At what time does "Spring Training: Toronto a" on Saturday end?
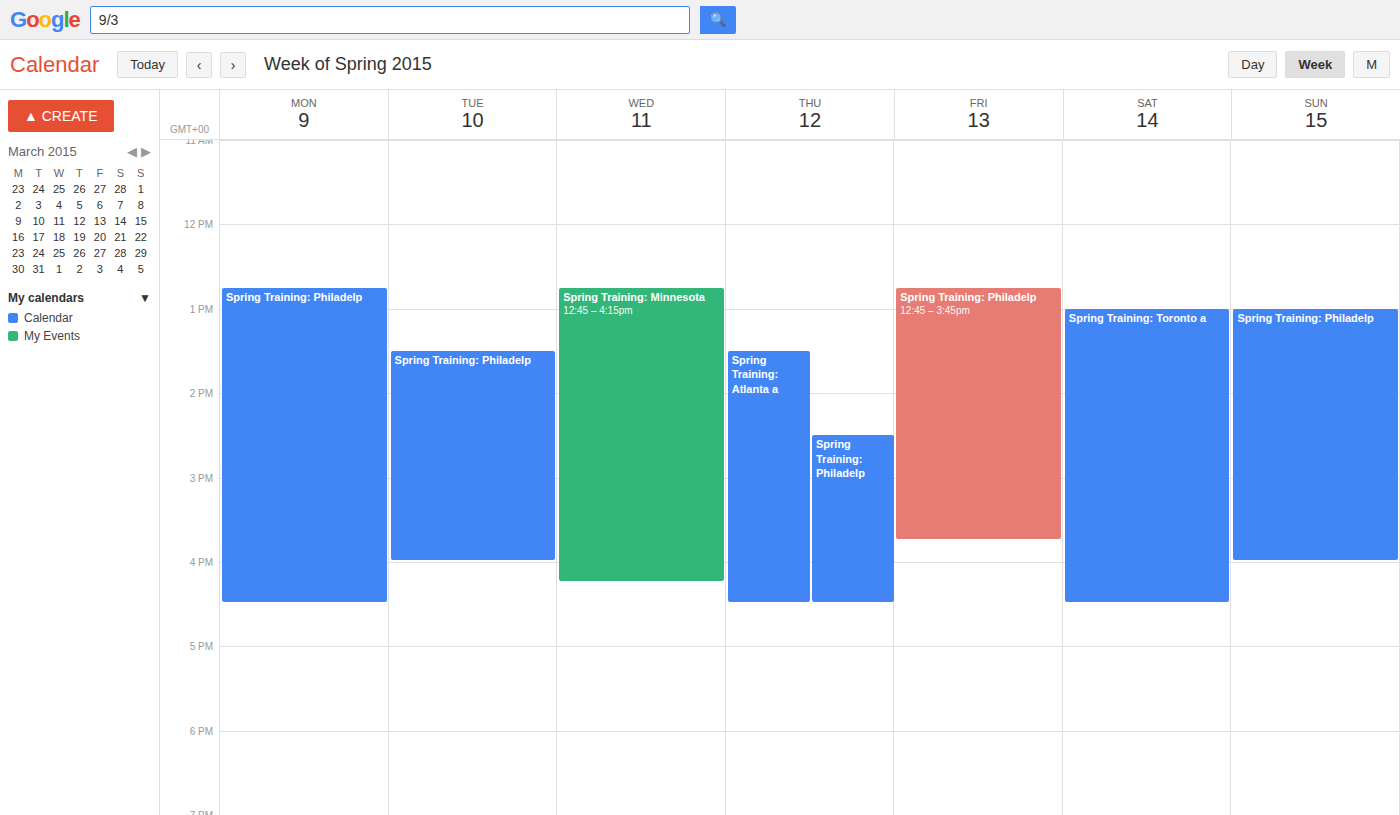
4:30 PM